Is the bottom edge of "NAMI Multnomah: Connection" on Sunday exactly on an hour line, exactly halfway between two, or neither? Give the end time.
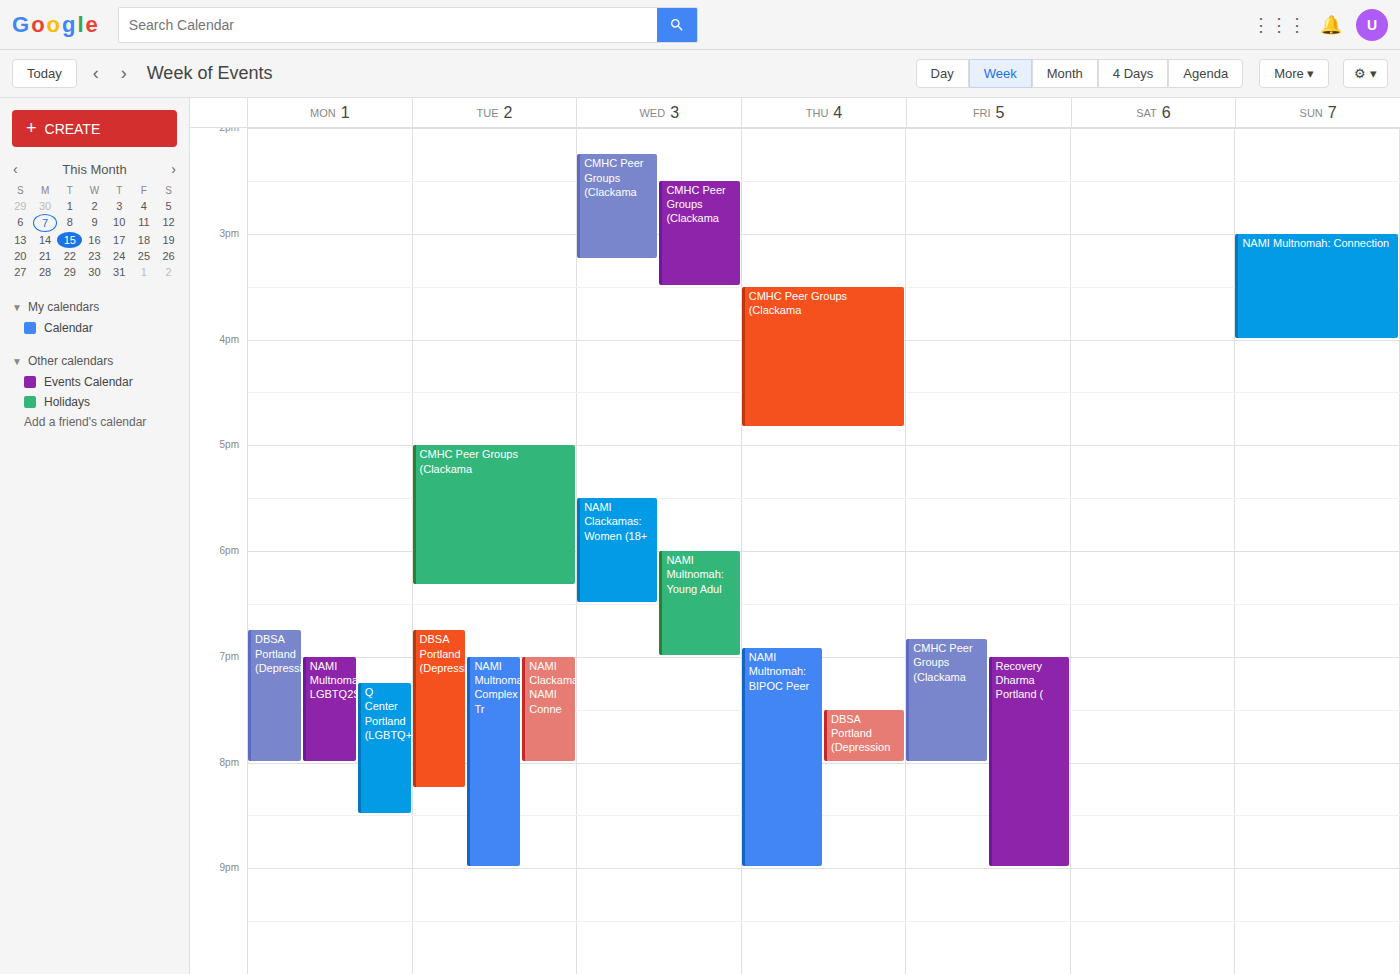
4:00 PM -- exactly on the 4 PM line.